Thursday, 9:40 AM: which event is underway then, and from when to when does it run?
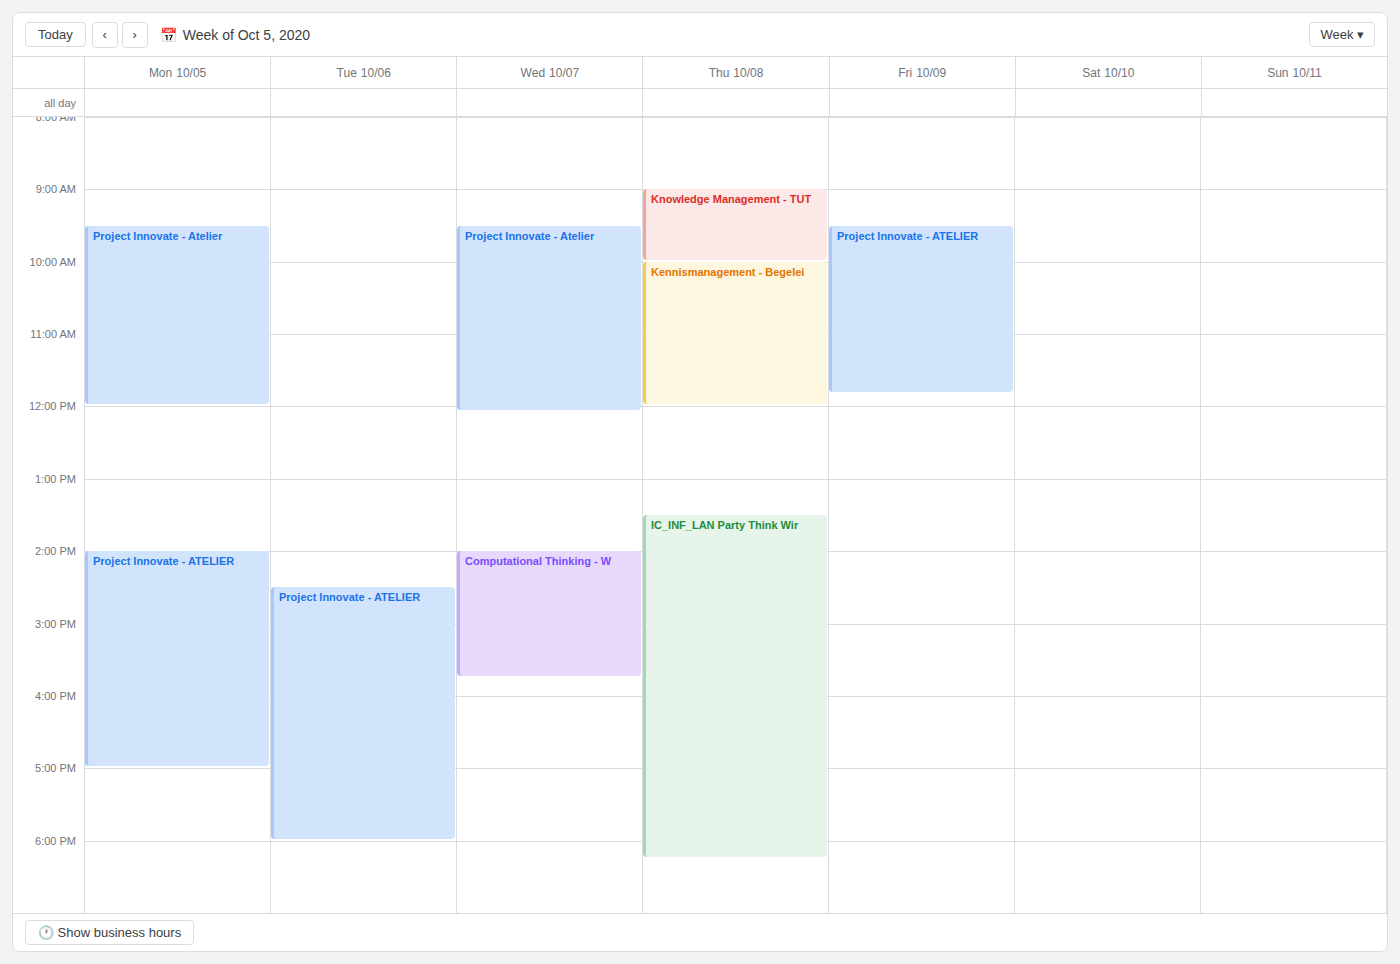
"Knowledge Management - TUT", 9:00 AM to 10:00 AM